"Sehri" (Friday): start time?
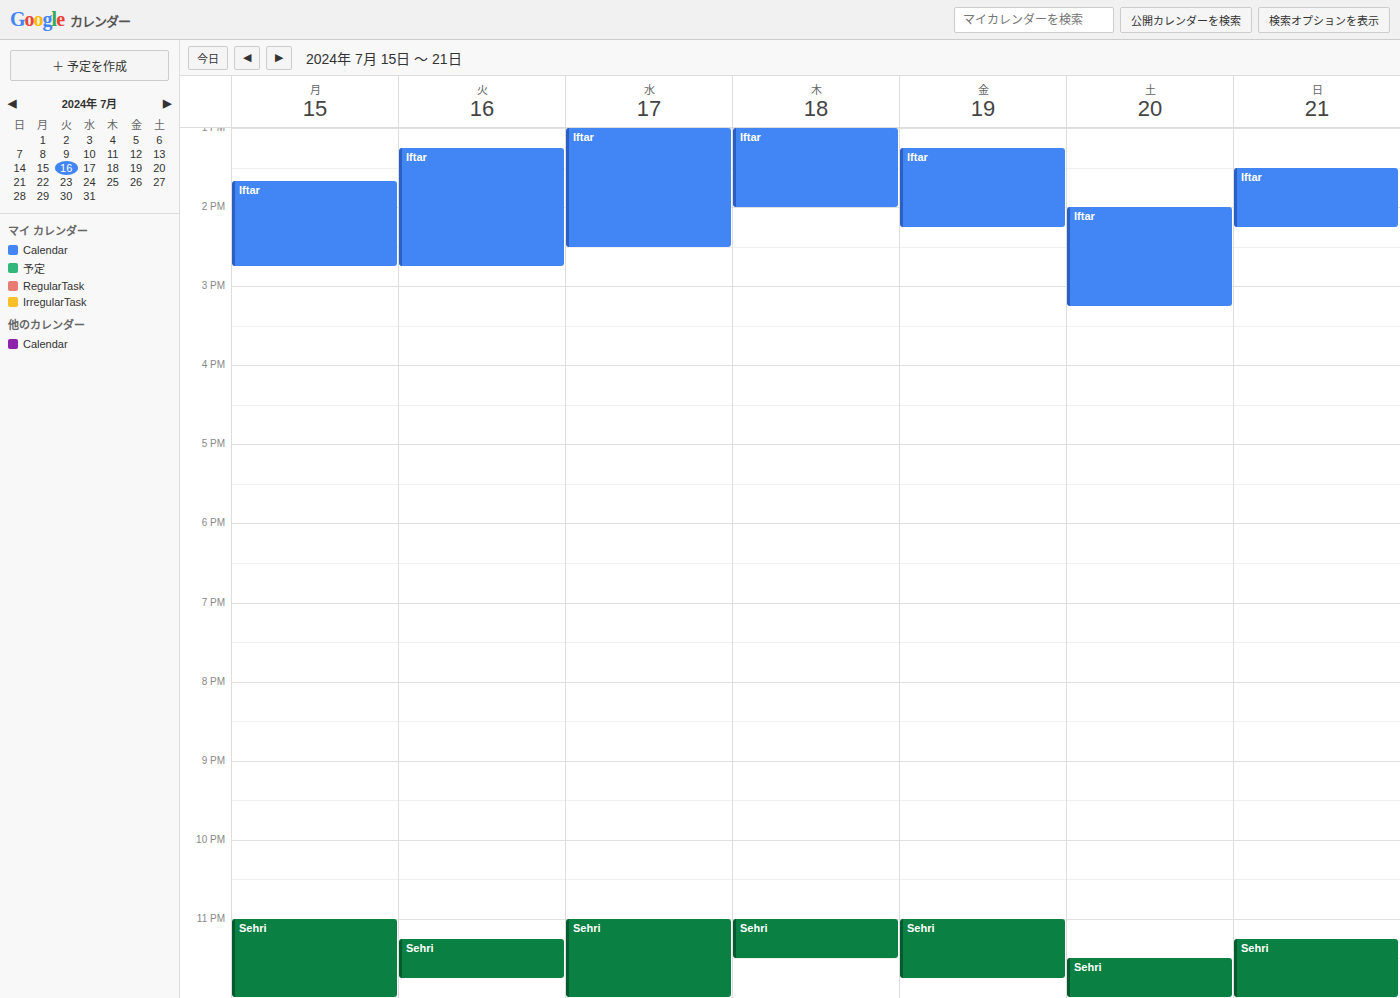
11:00 PM